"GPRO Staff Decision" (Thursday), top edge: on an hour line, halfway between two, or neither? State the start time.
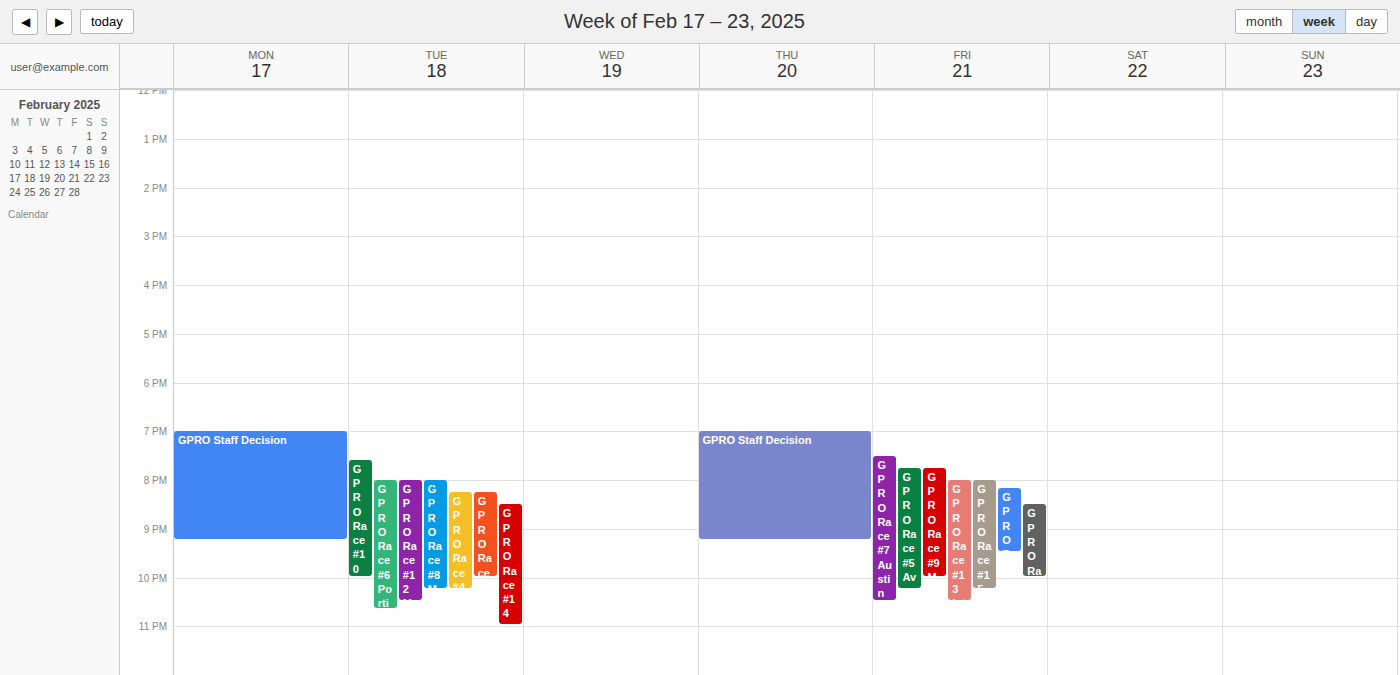
7:00 PM -- exactly on the 7 PM line.